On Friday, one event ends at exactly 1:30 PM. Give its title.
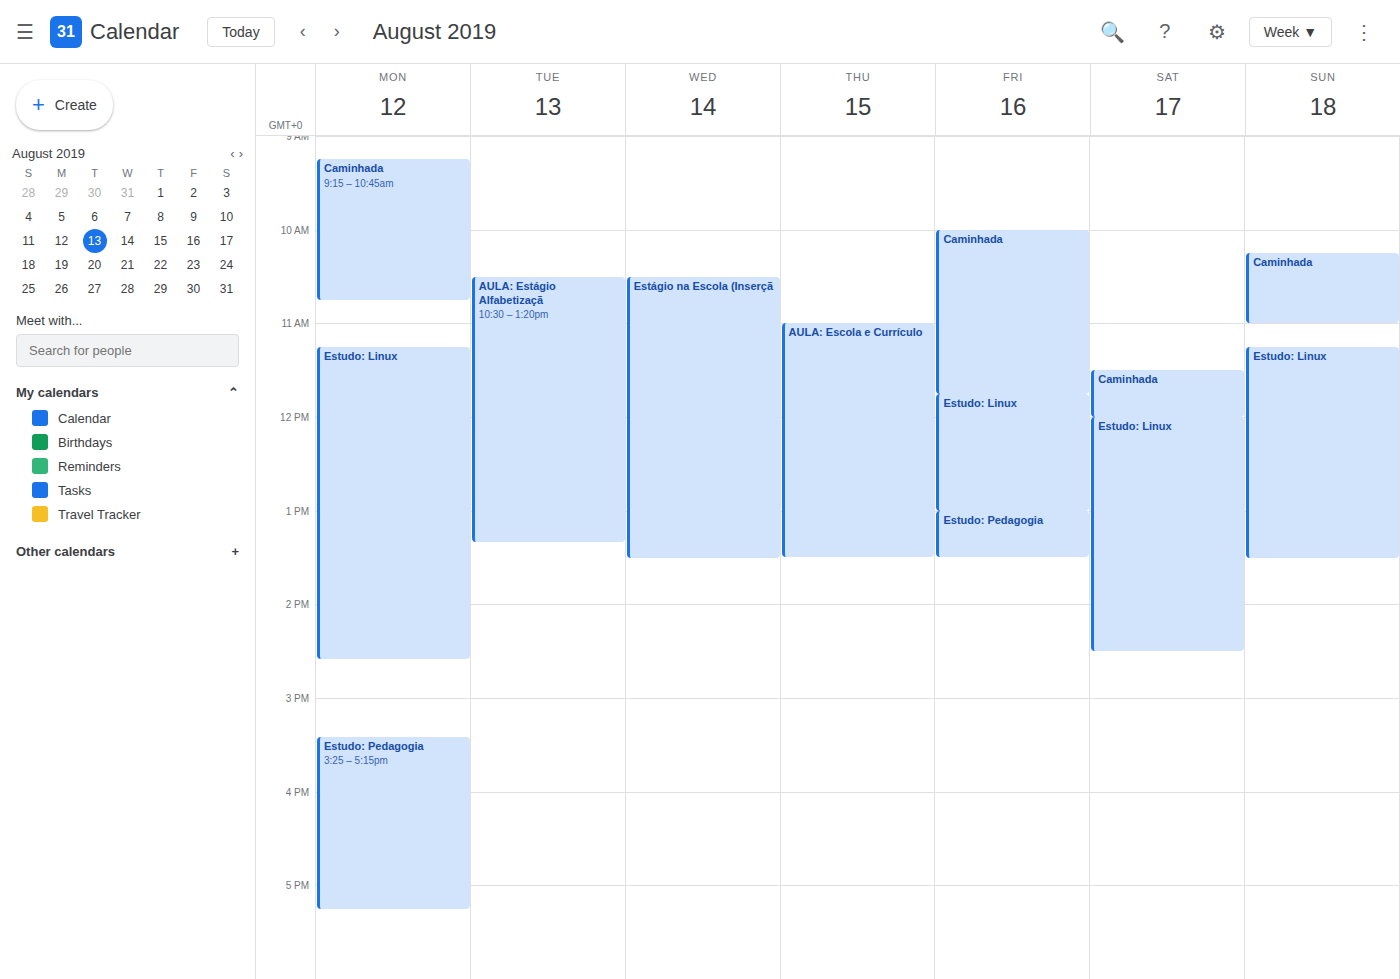
"Estudo: Pedagogia"